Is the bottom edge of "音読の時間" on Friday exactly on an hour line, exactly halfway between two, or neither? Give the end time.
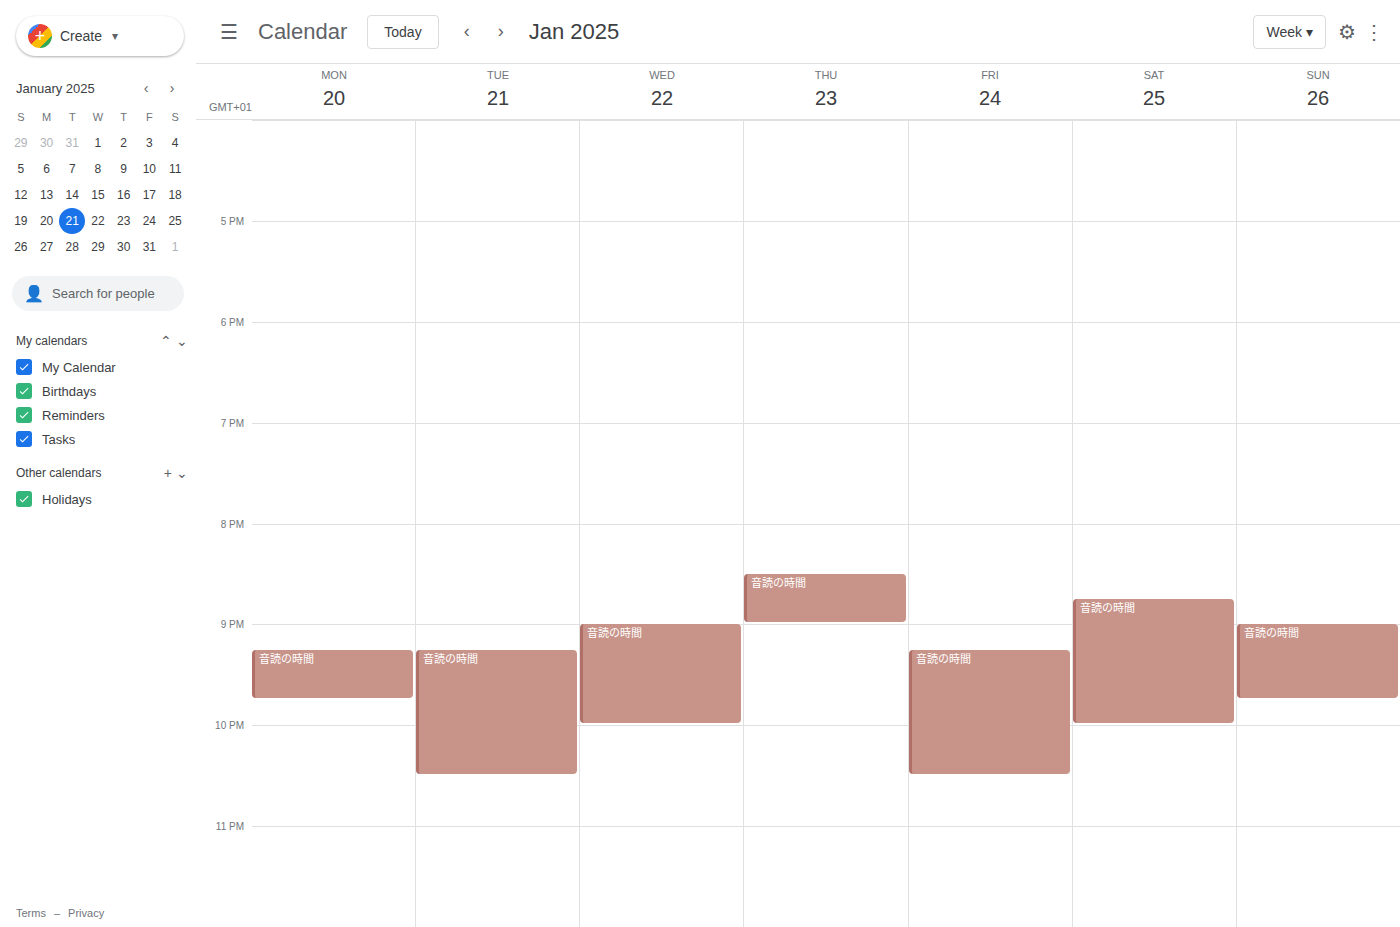
10:30 PM -- halfway between the 10 PM and 11 PM lines.